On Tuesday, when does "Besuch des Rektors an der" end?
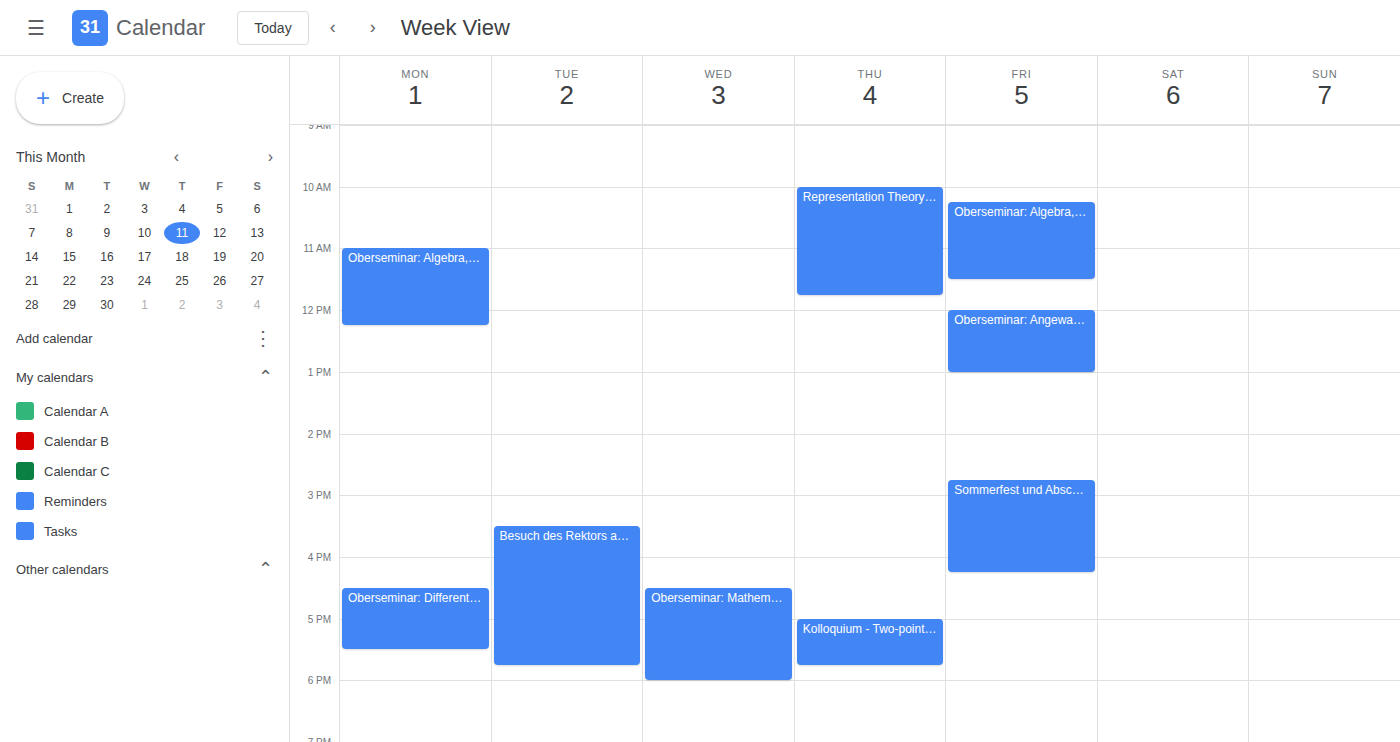
17:45